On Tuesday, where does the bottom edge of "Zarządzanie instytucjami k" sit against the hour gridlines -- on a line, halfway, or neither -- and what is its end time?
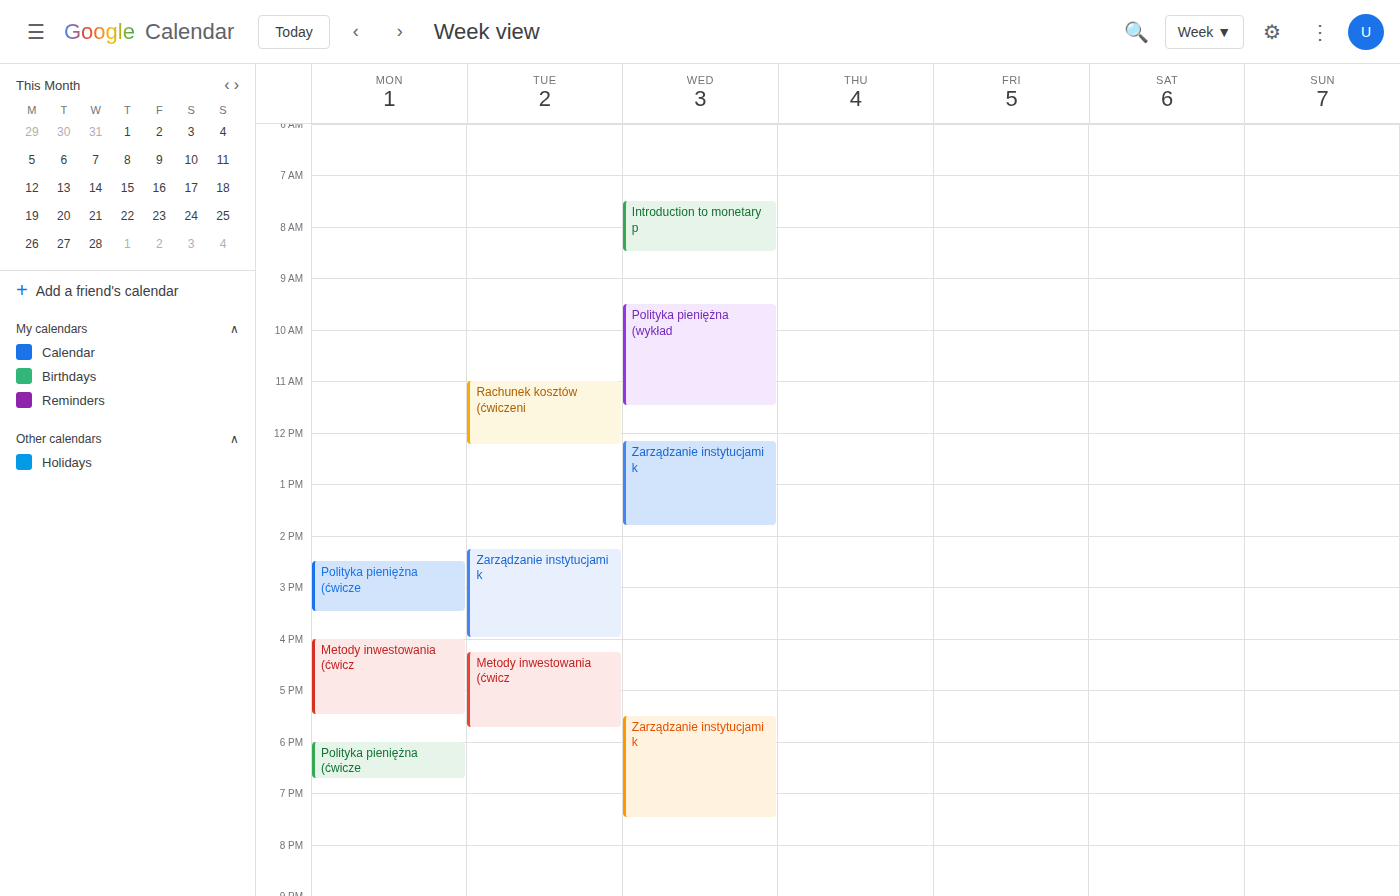
4:00 PM -- exactly on the 4 PM line.